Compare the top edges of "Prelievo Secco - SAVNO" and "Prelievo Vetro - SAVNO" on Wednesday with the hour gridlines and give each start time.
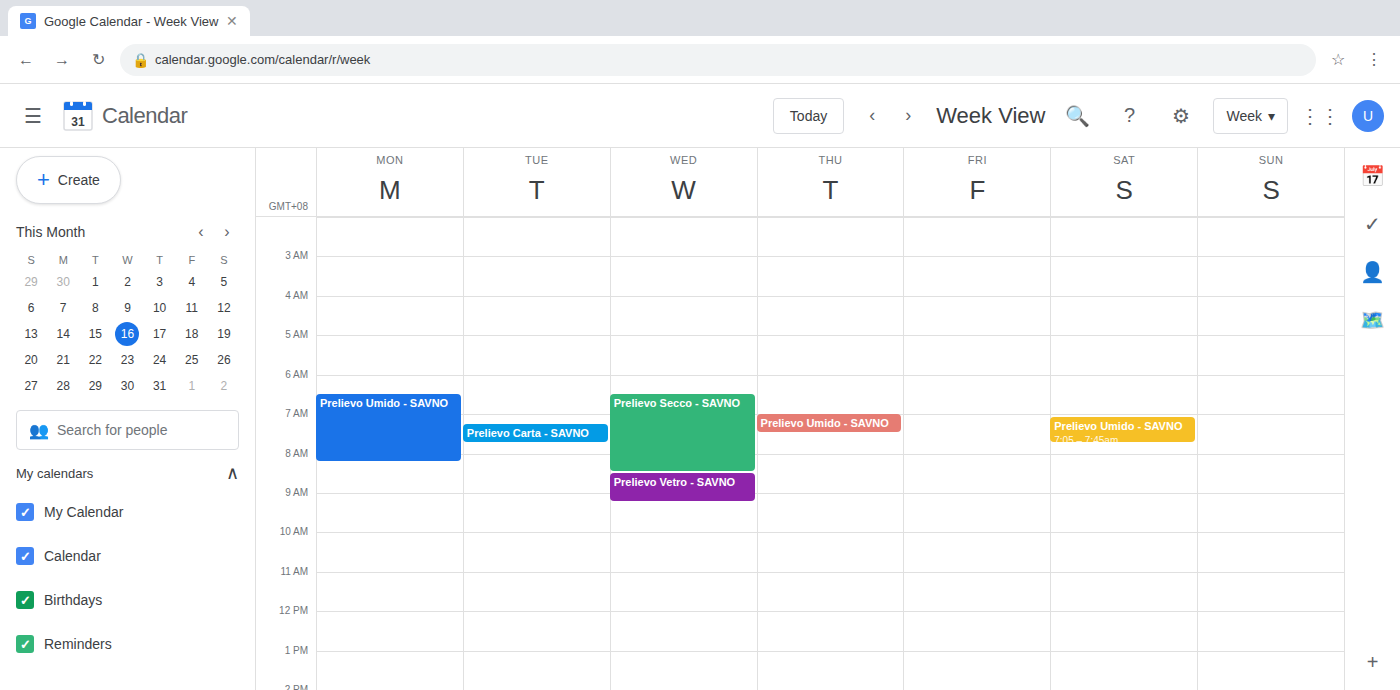
"Prelievo Secco - SAVNO": 6:30 AM, halfway between the 6 AM and 7 AM lines. "Prelievo Vetro - SAVNO": 8:30 AM, halfway between the 8 AM and 9 AM lines.